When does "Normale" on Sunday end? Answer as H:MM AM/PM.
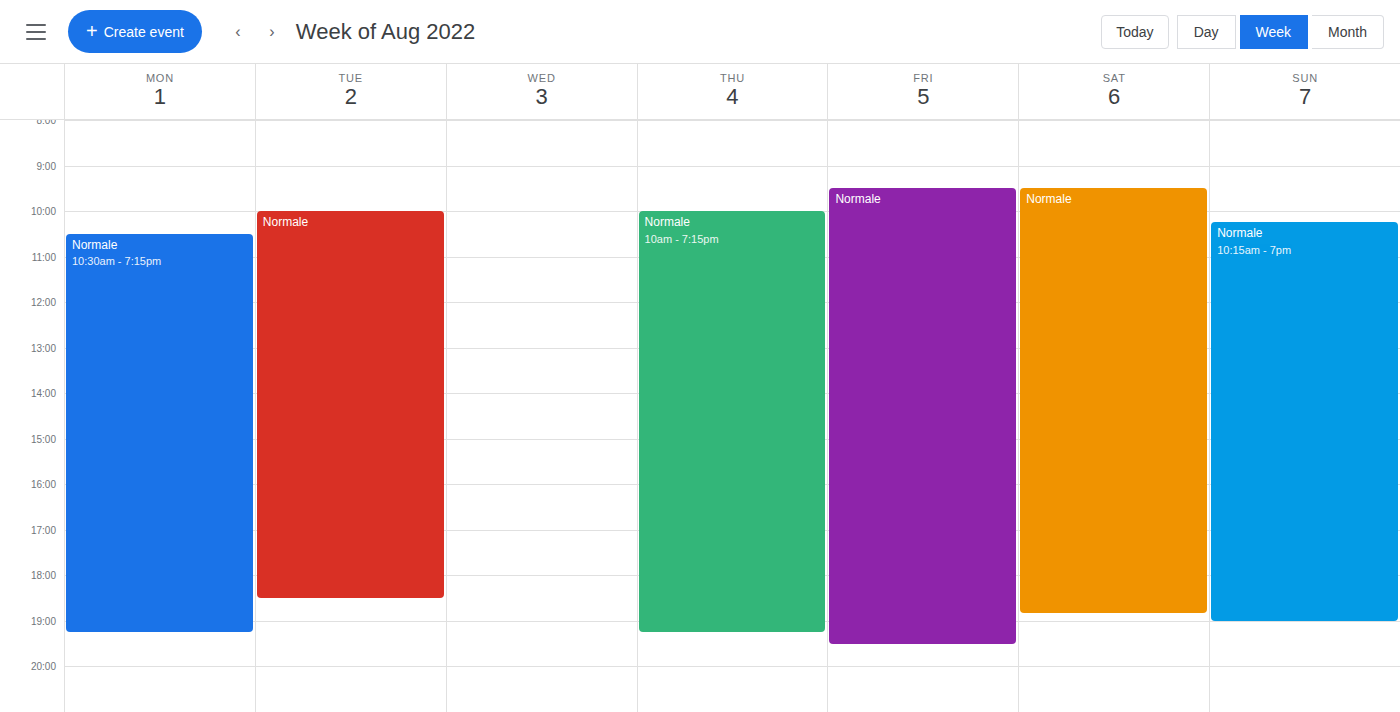
7:00 PM